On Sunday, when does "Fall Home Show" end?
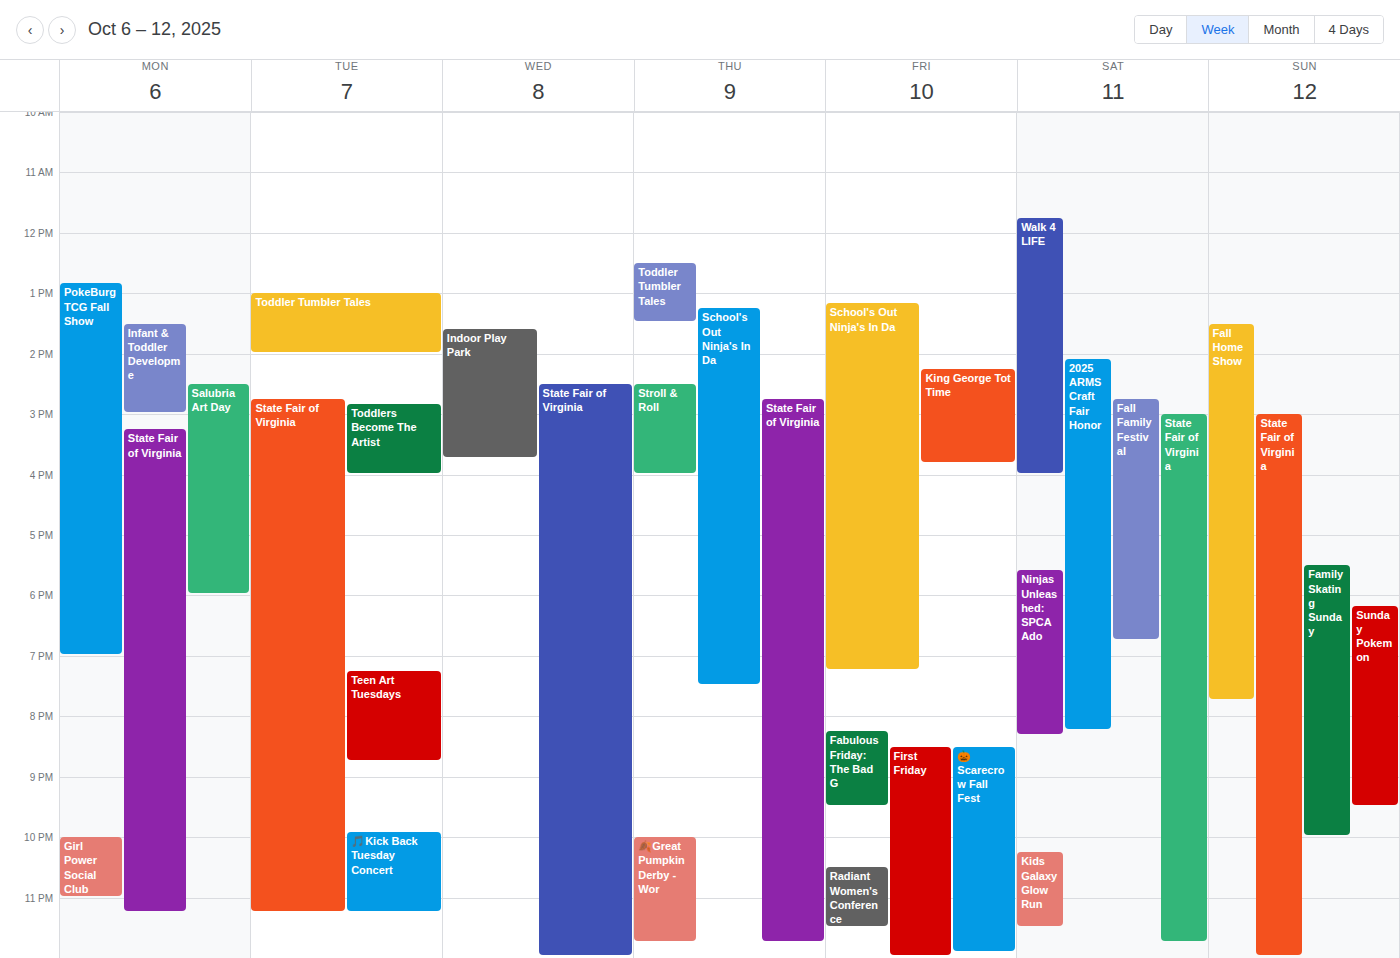
7:45 PM